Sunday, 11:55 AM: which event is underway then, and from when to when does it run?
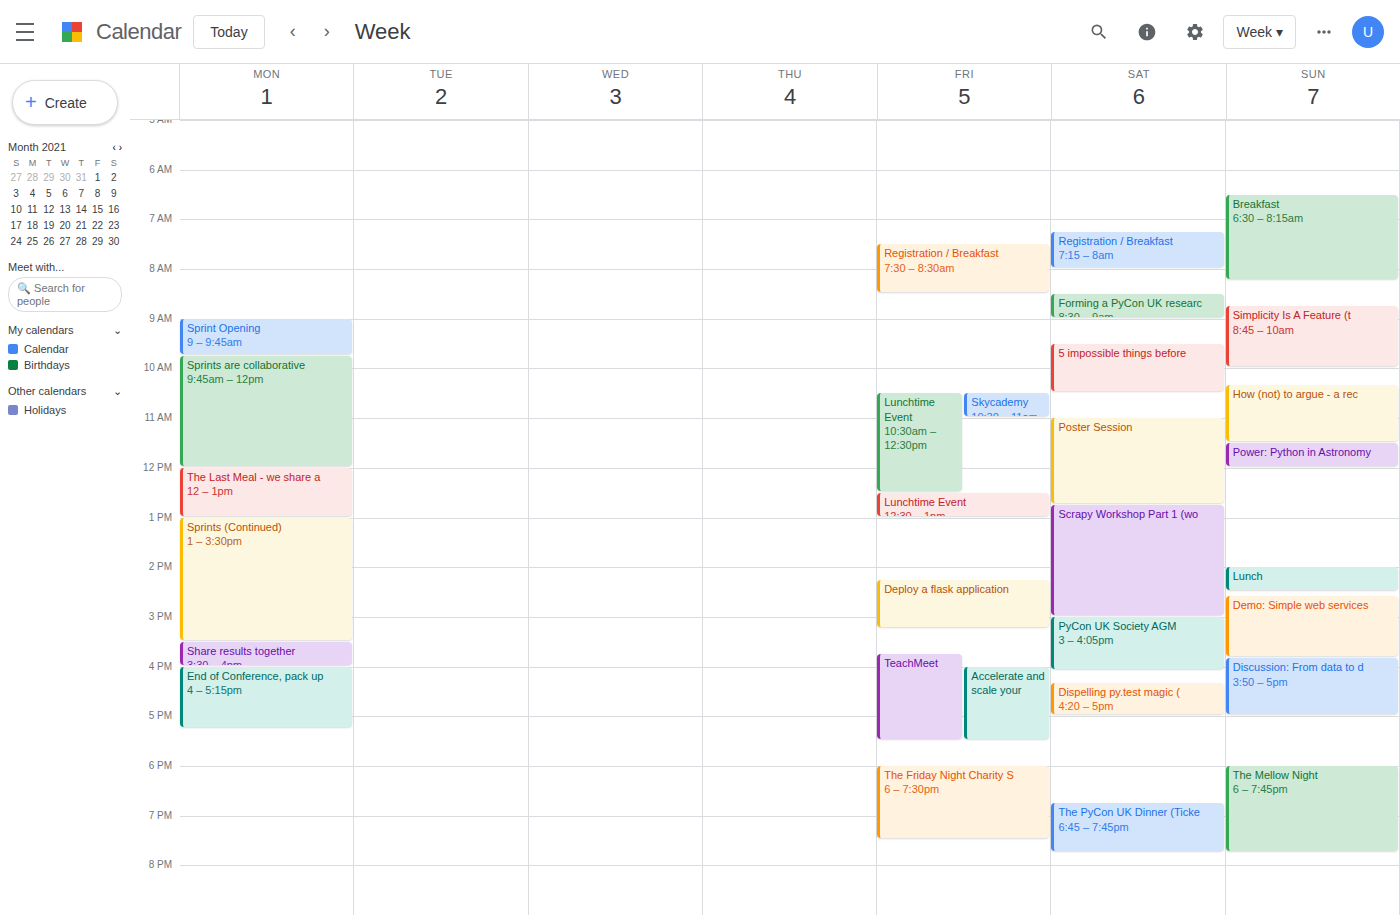
"Power: Python in Astronomy", 11:30 AM to 12:00 PM